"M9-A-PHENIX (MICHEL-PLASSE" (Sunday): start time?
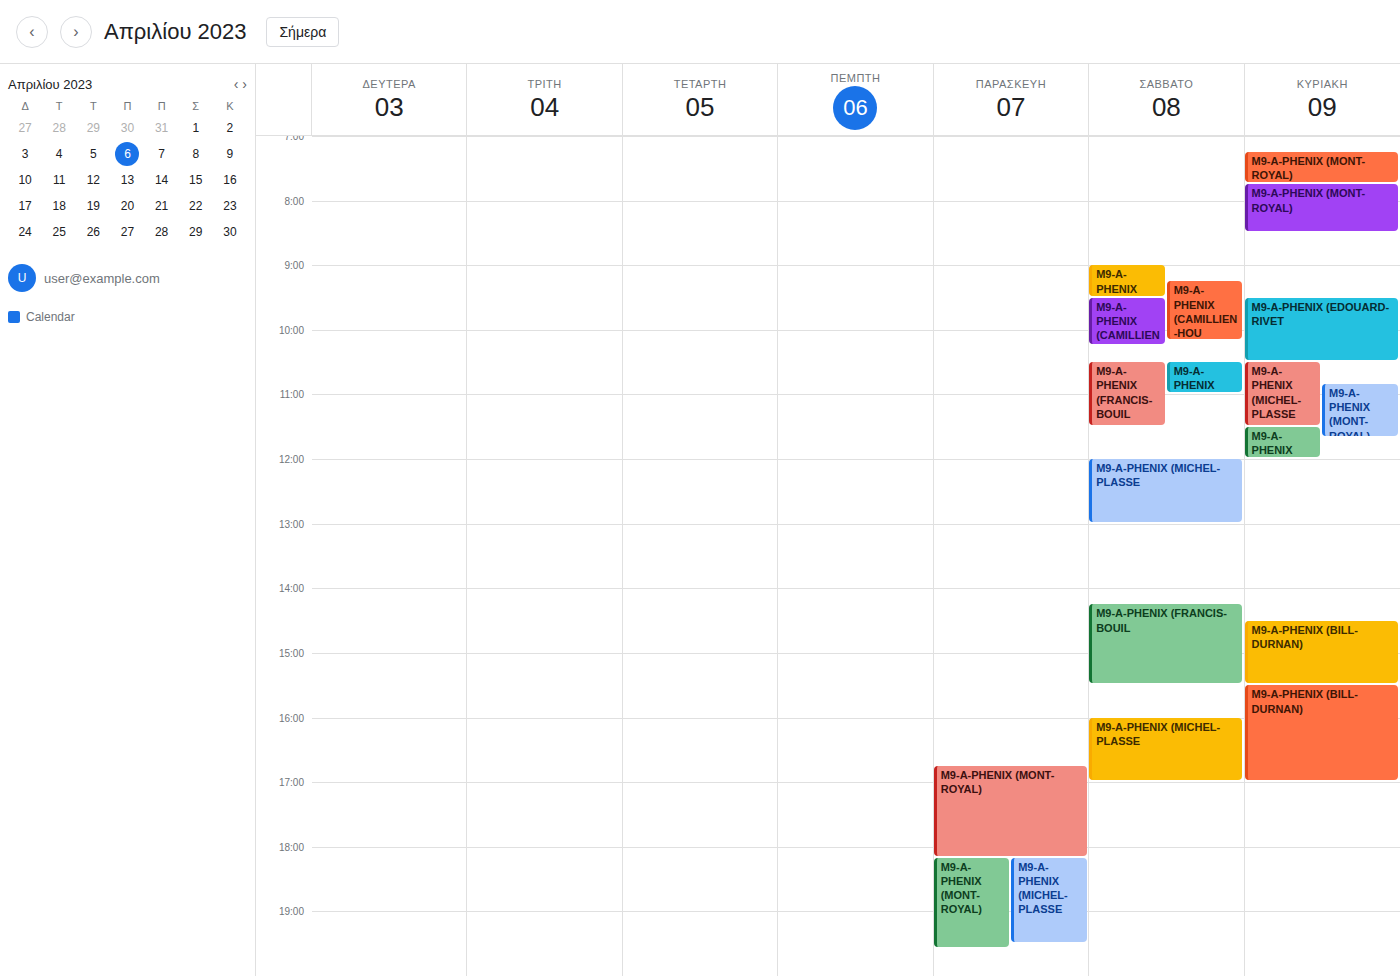
10:30 AM